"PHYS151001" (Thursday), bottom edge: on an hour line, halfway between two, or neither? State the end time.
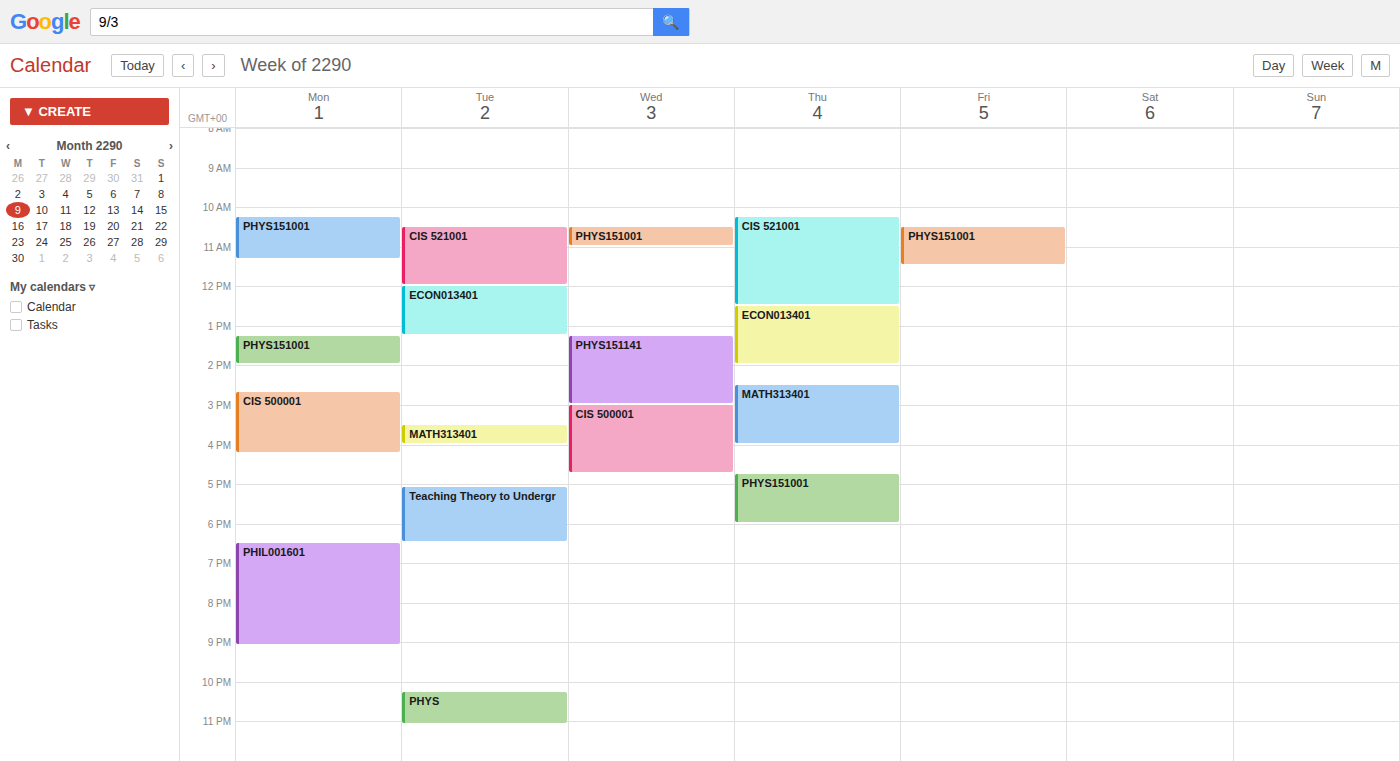
6:00 PM -- exactly on the 6 PM line.